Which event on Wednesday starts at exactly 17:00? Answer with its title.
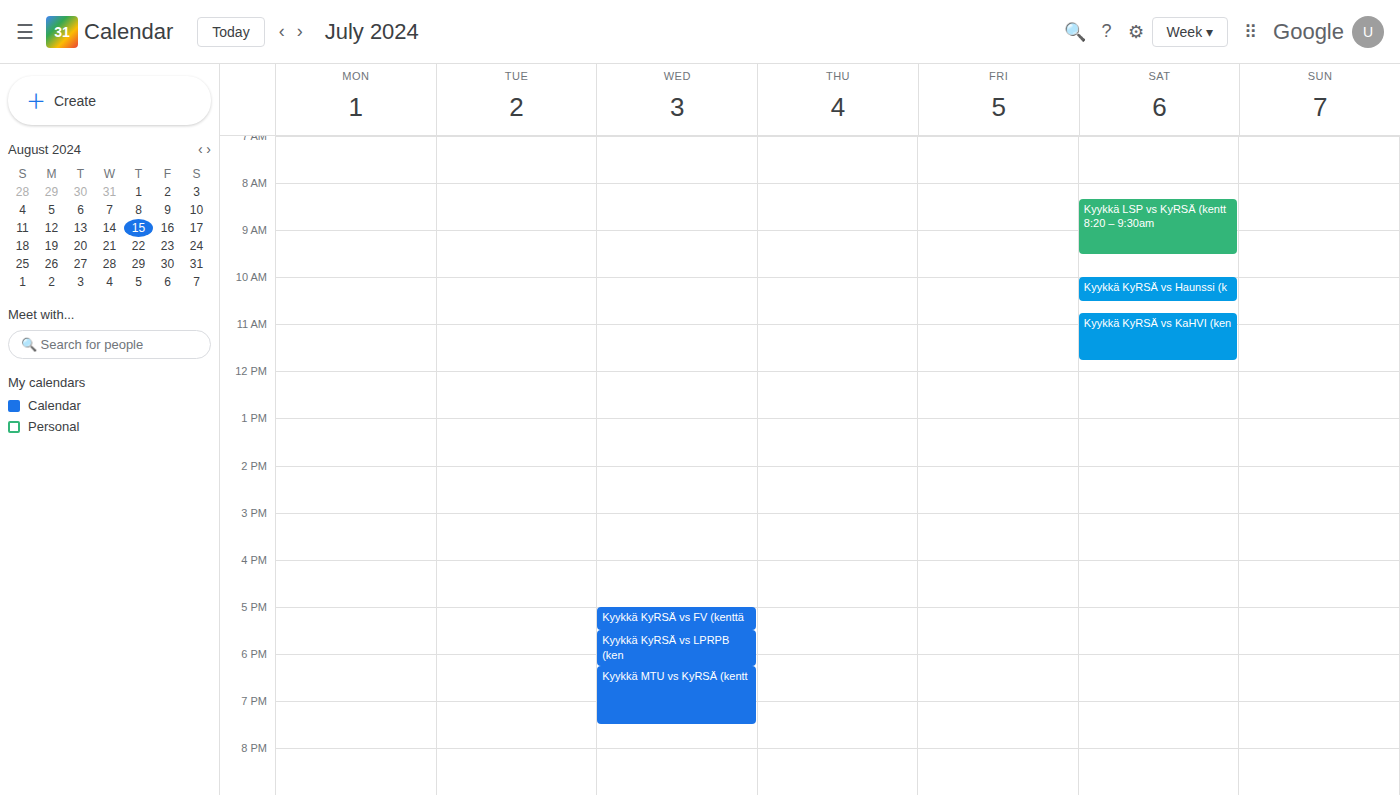
"Kyykkä KyRSÄ vs FV (kenttä"